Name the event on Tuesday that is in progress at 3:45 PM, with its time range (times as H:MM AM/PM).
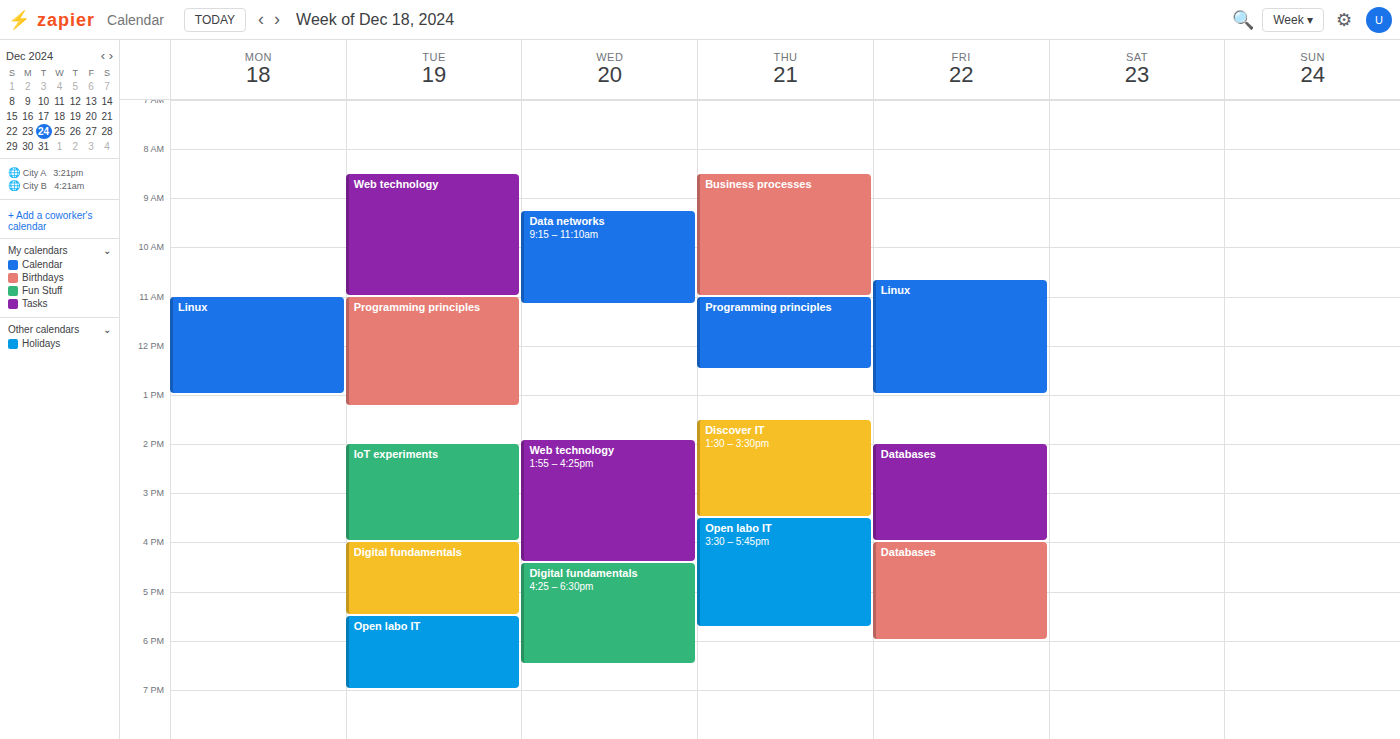
"IoT experiments", 2:00 PM to 4:00 PM